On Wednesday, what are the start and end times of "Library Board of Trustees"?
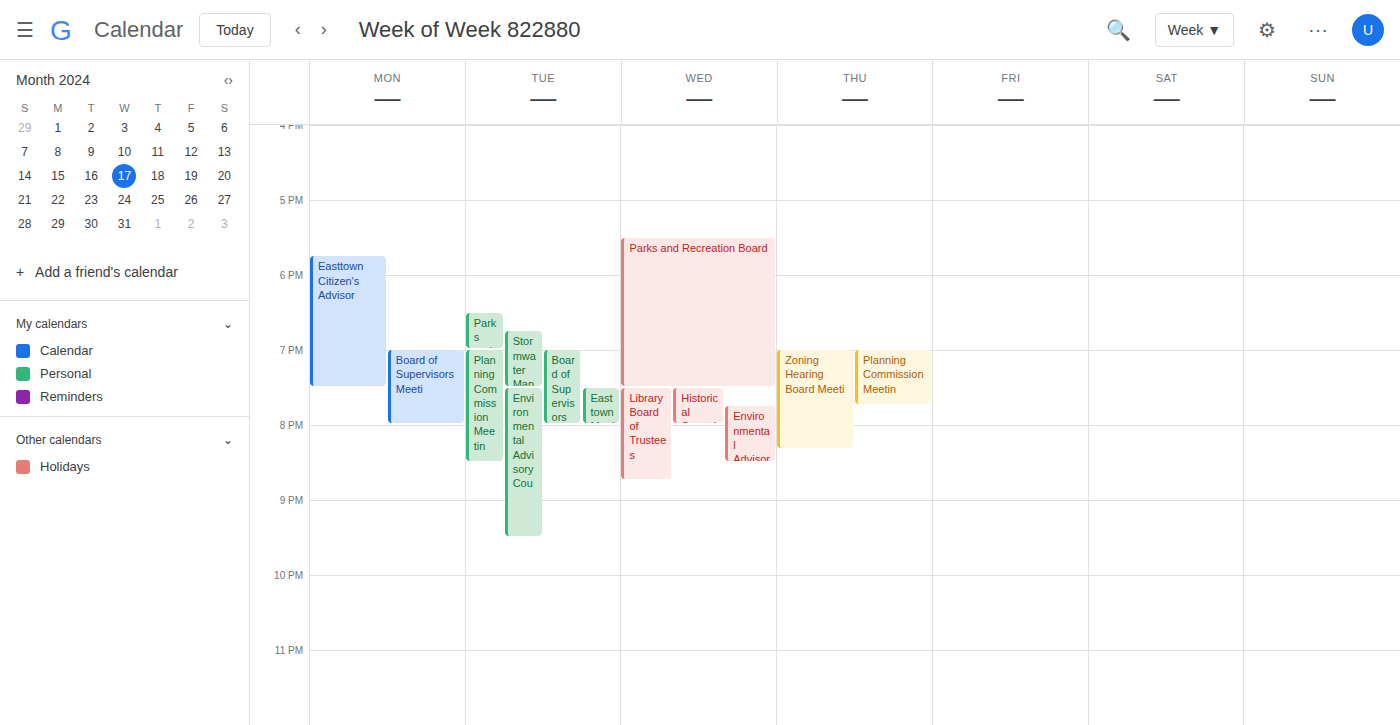
19:30 to 20:45